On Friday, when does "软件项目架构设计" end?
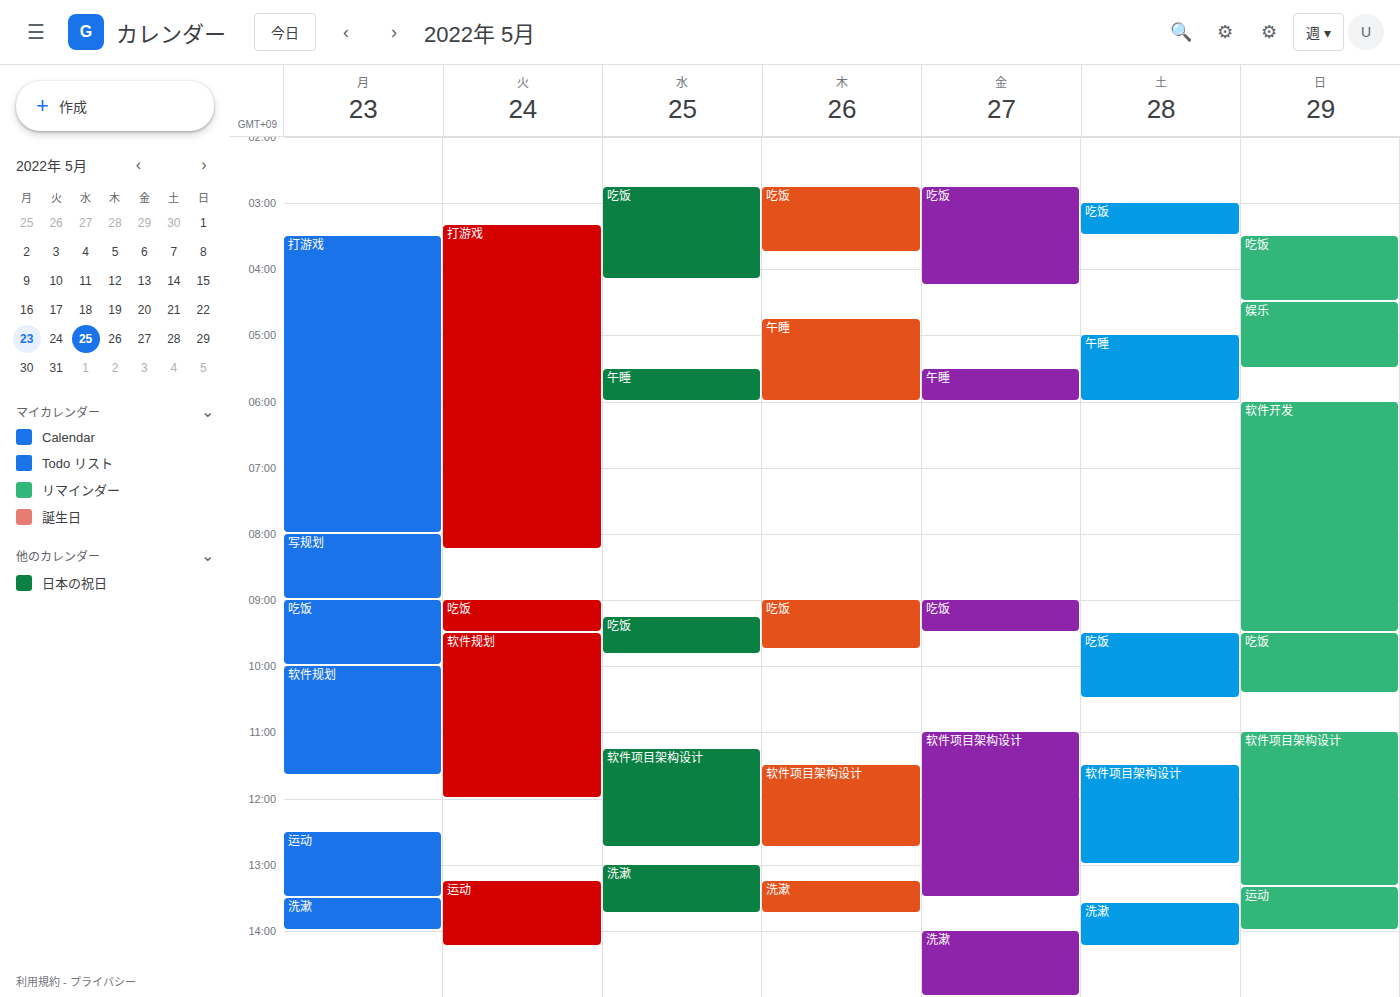
1:30 PM